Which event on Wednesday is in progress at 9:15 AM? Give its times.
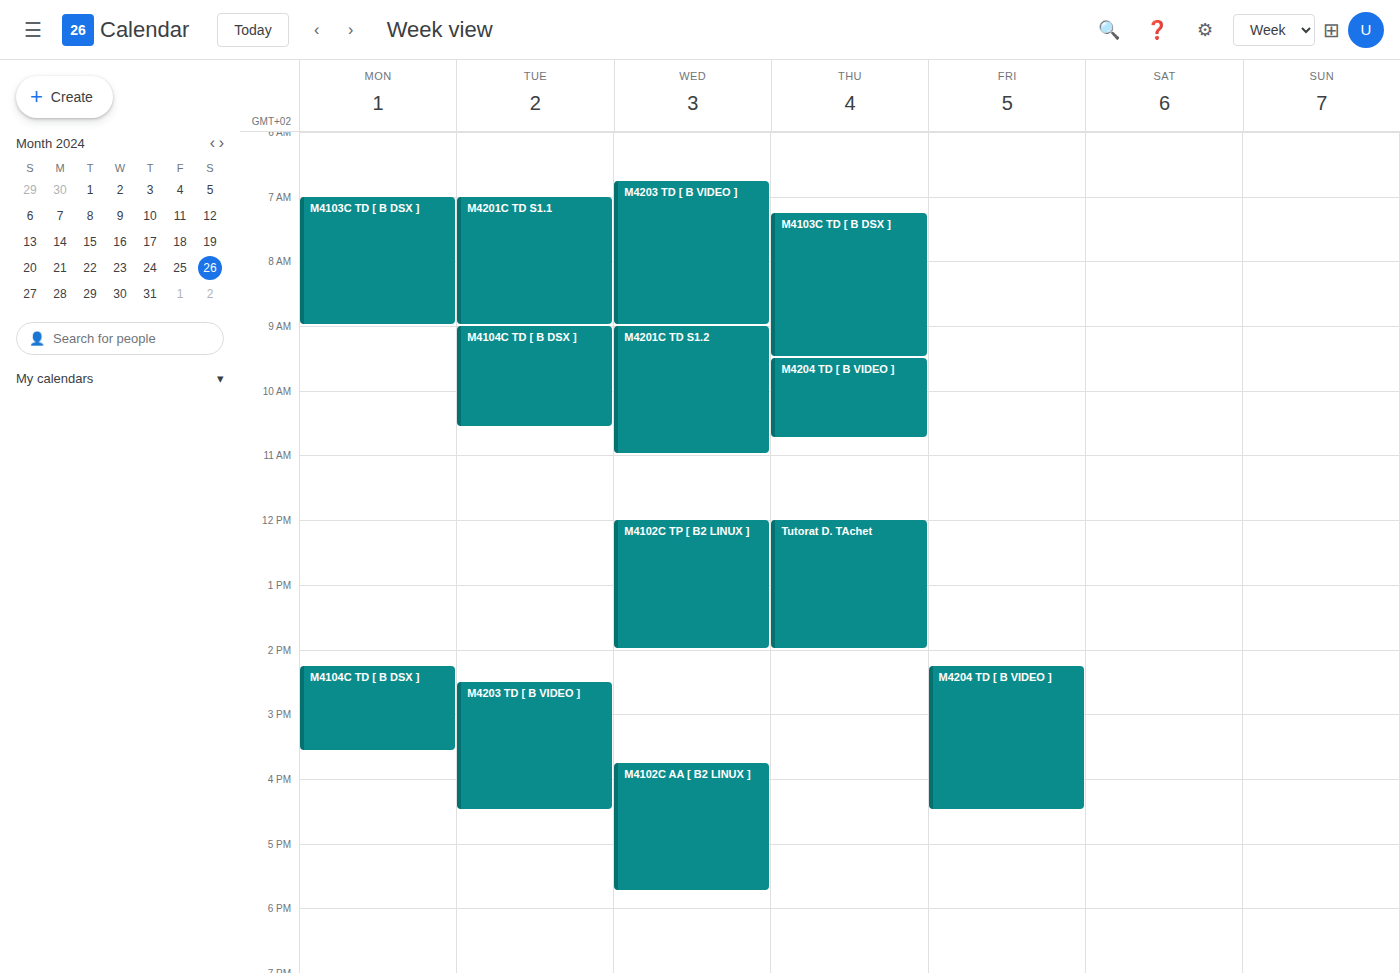
"M4201C TD S1.2", 9:00 AM to 11:00 AM